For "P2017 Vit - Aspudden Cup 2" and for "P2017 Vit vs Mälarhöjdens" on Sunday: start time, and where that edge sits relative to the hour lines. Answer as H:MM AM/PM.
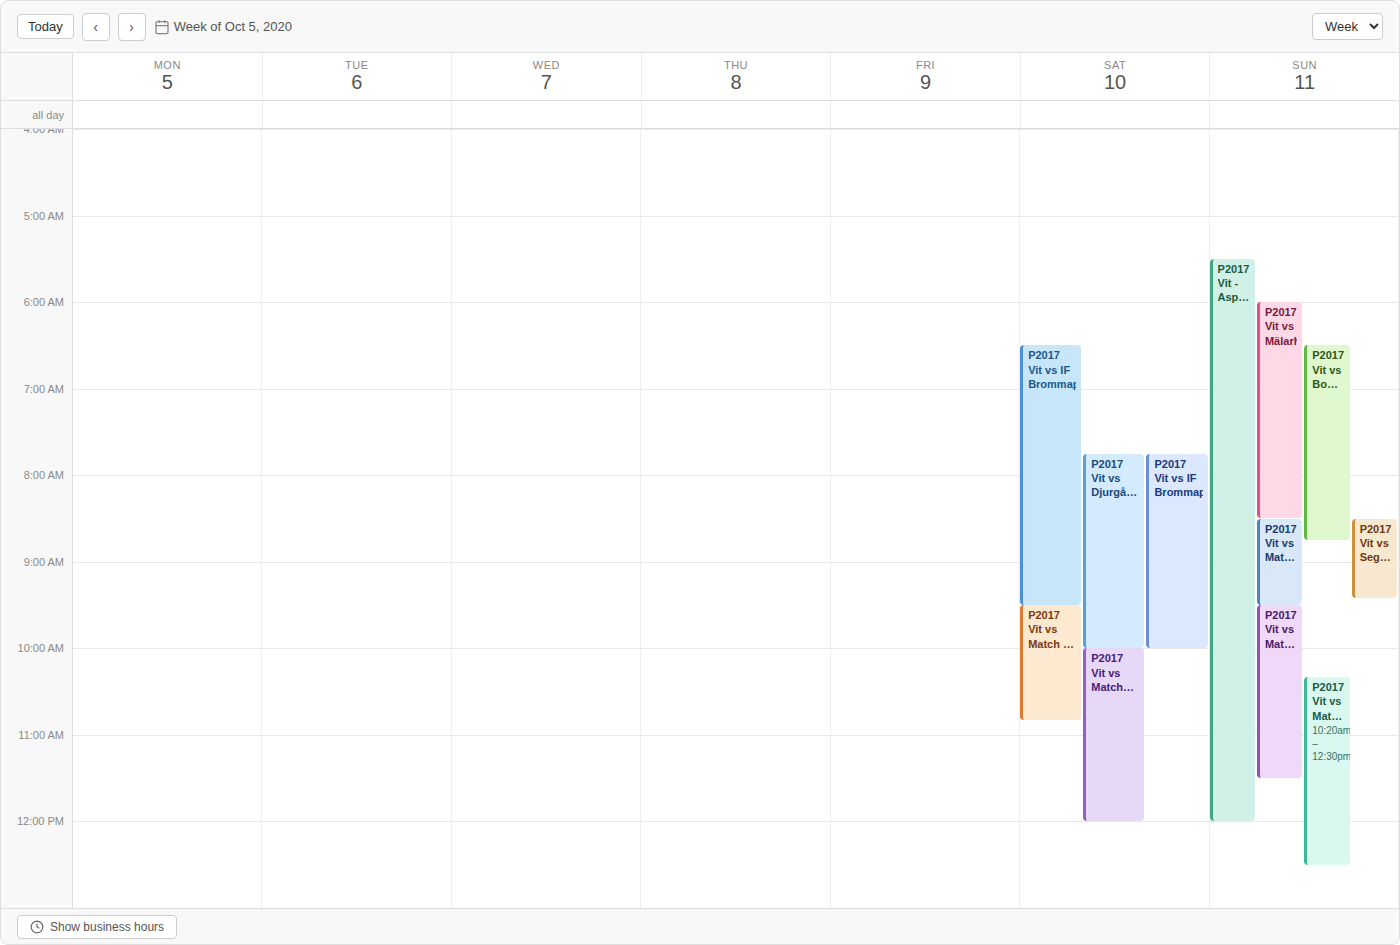
"P2017 Vit - Aspudden Cup 2": 5:30 AM, halfway between the 5 AM and 6 AM lines. "P2017 Vit vs Mälarhöjdens": 6:00 AM, exactly on the 6 AM line.